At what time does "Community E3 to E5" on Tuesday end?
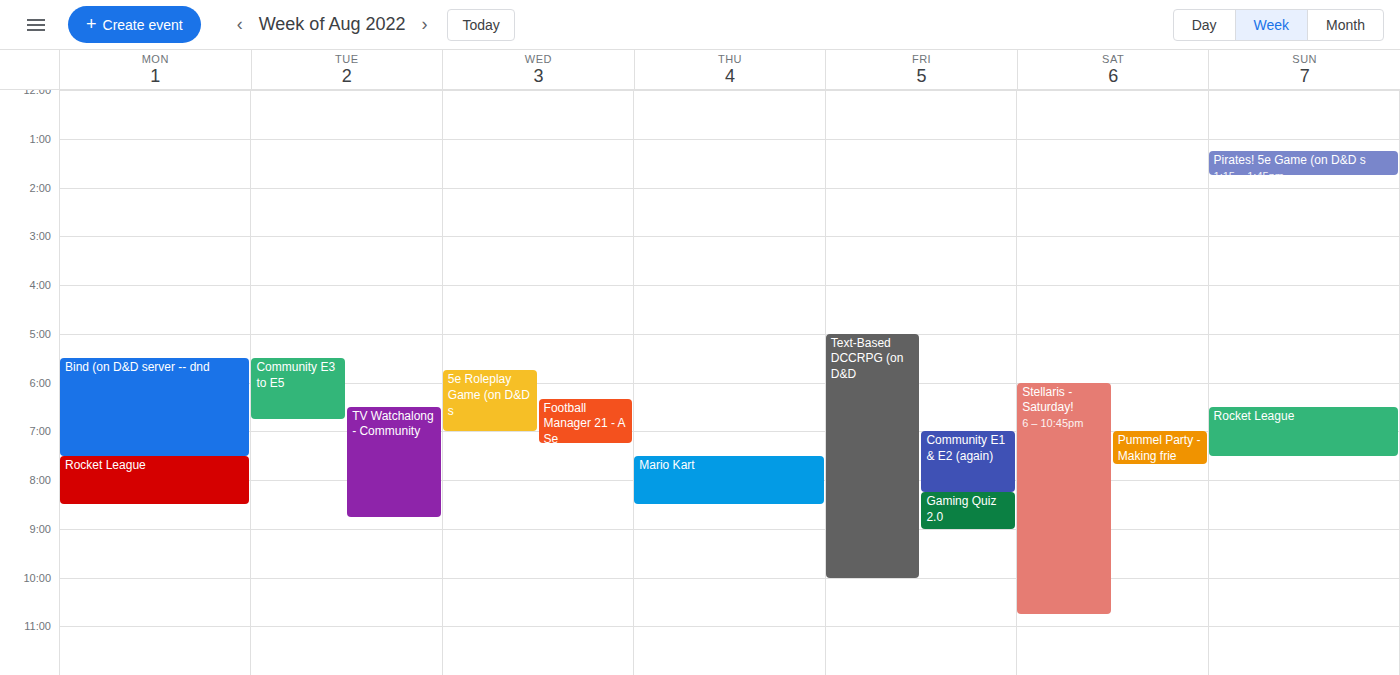
6:45 PM